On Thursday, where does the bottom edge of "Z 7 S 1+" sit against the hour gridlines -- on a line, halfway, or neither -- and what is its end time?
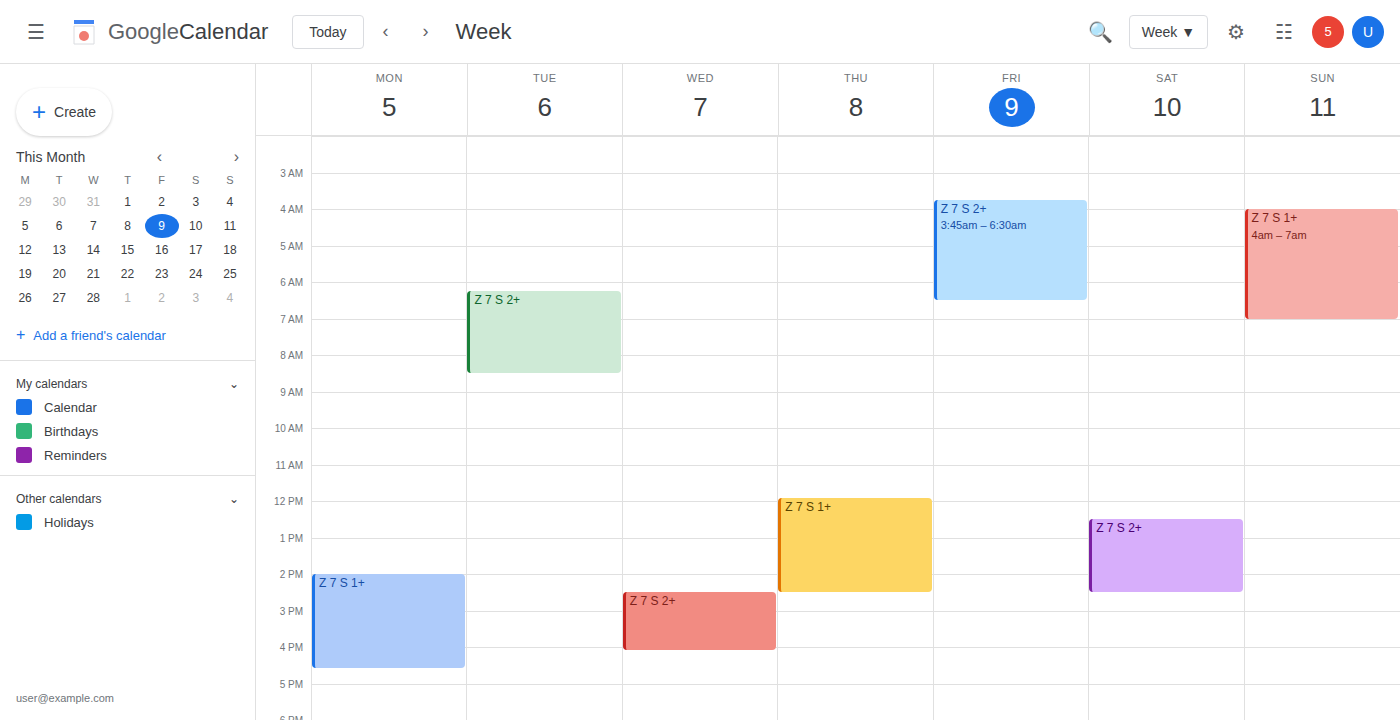
2:30 PM -- halfway between the 2 PM and 3 PM lines.